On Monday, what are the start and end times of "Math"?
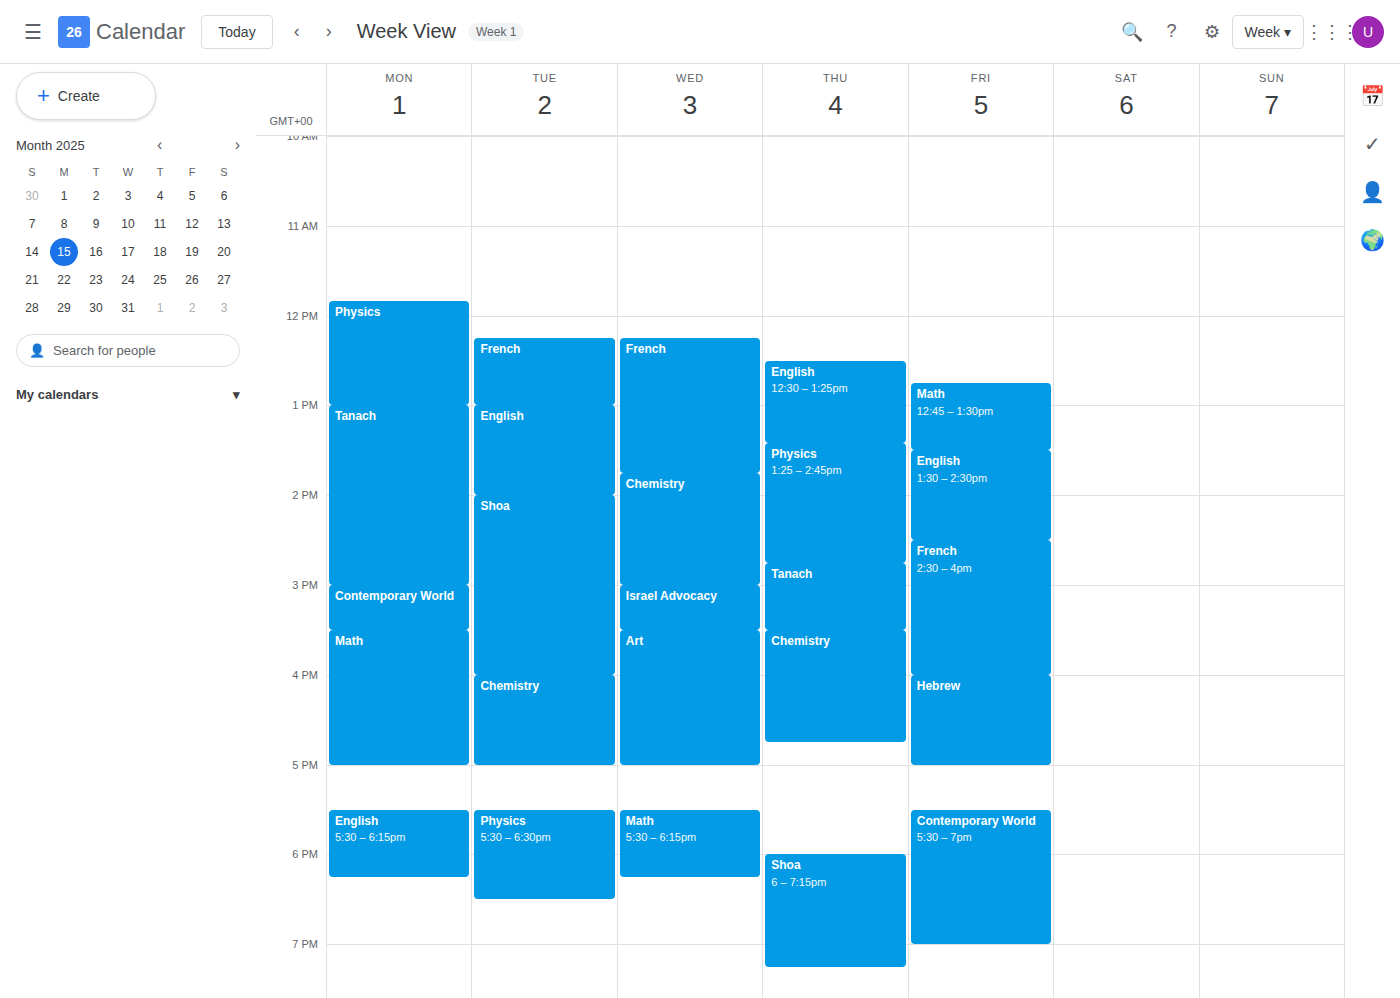
3:30 PM to 5:00 PM